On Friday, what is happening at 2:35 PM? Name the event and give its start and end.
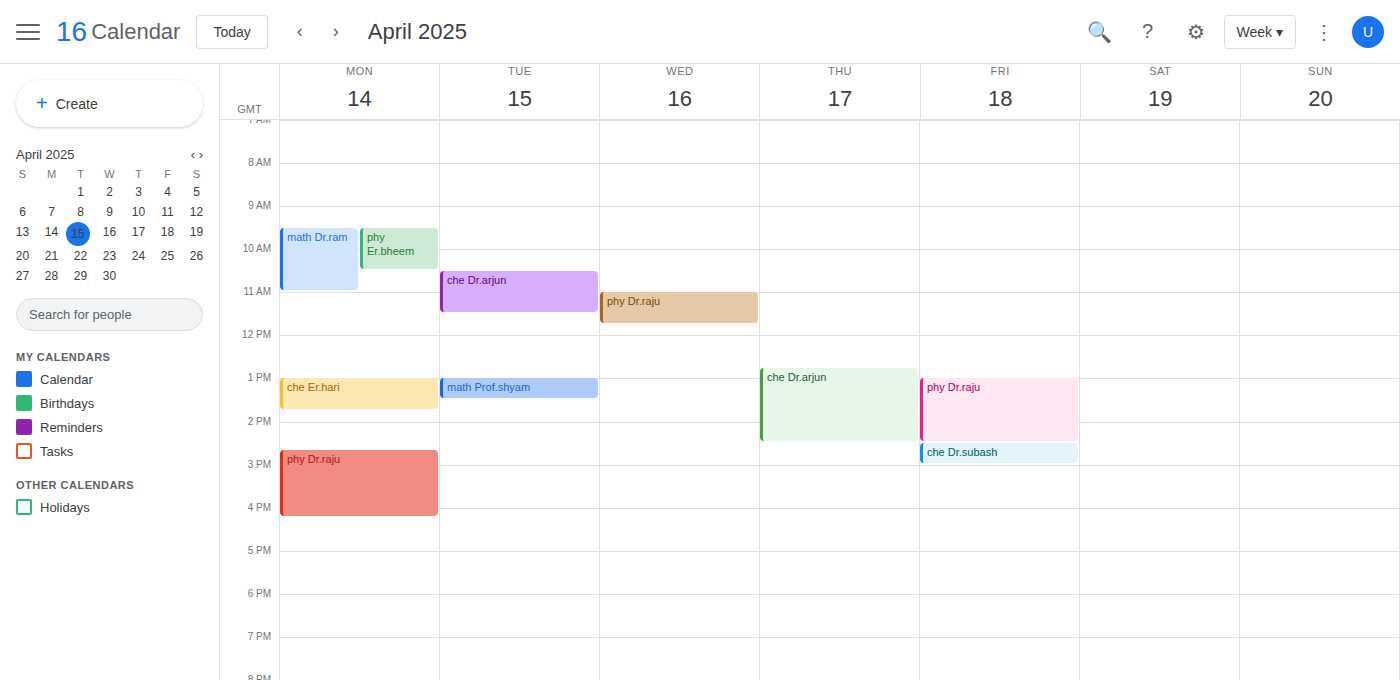
"che Dr.subash", 2:30 PM to 3:00 PM